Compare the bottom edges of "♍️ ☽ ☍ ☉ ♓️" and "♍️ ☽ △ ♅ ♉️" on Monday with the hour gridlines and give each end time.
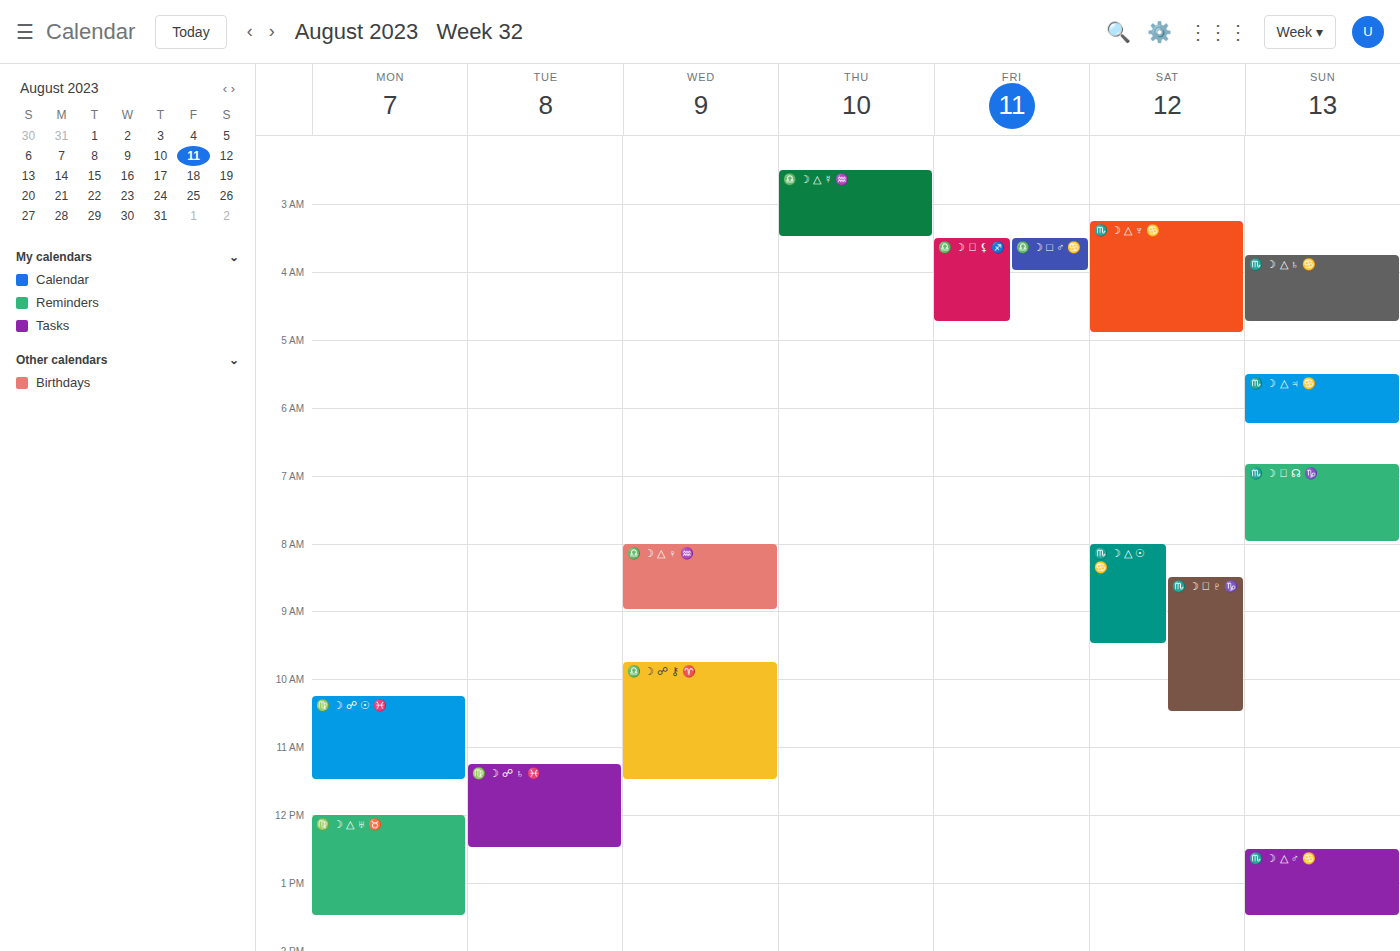
"♍️ ☽ ☍ ☉ ♓️": 11:30 AM, halfway between the 11 AM and 12 PM lines. "♍️ ☽ △ ♅ ♉️": 1:30 PM, halfway between the 1 PM and 2 PM lines.